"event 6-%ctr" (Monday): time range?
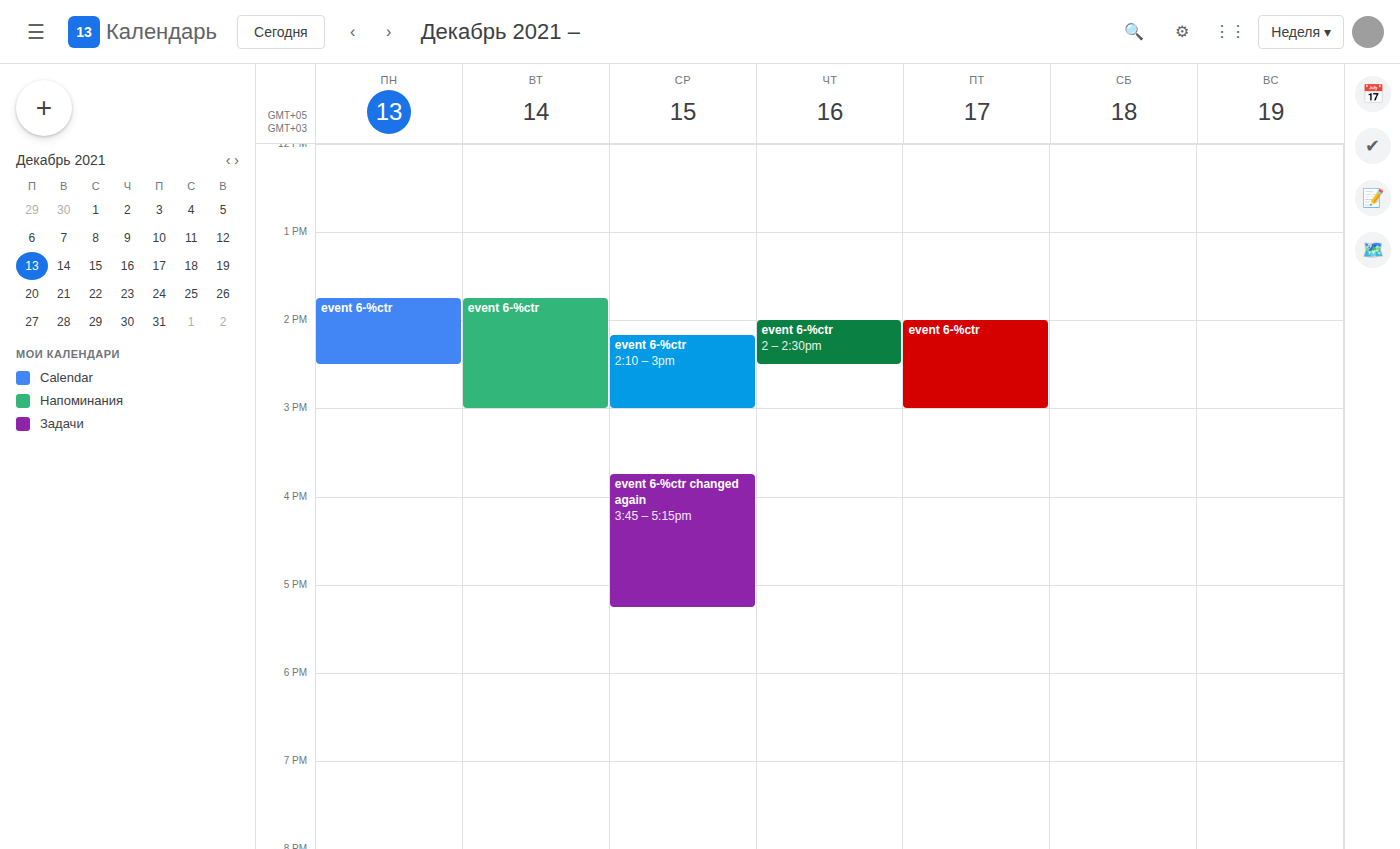
1:45 PM to 2:30 PM